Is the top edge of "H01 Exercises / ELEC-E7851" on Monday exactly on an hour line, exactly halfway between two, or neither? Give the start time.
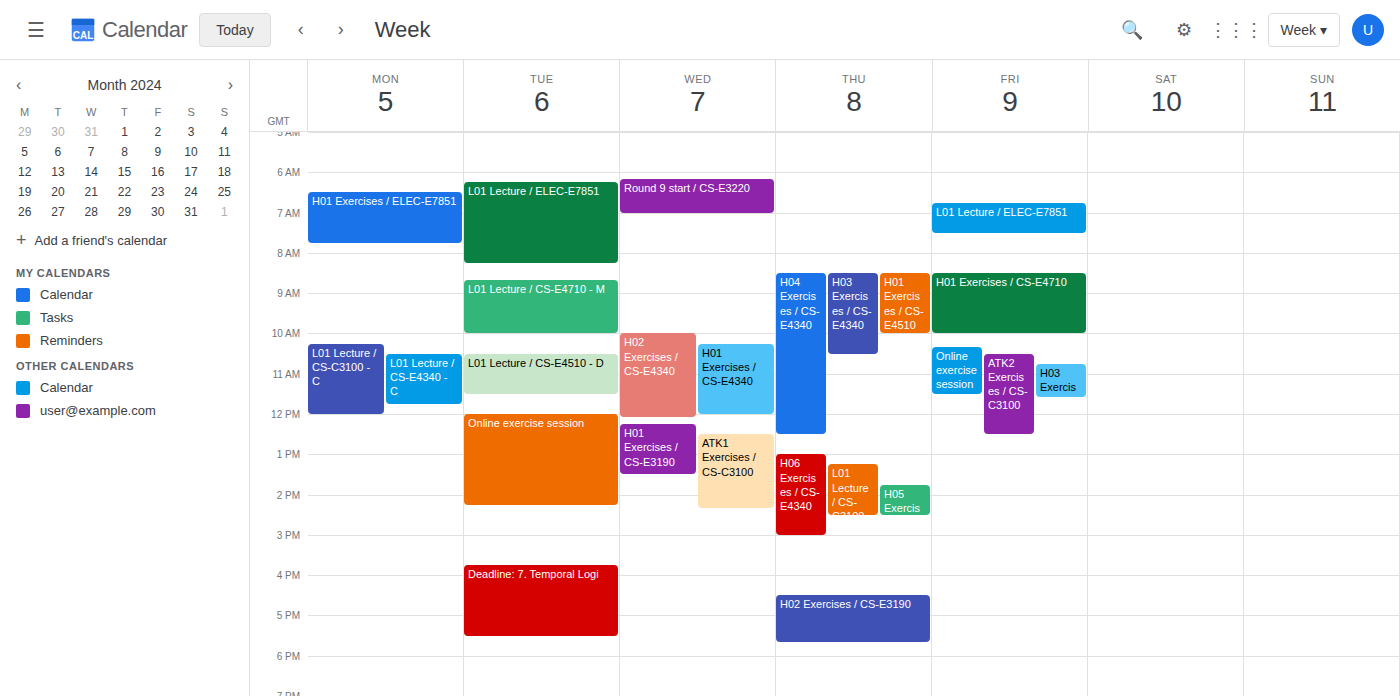
6:30 AM -- halfway between the 6 AM and 7 AM lines.